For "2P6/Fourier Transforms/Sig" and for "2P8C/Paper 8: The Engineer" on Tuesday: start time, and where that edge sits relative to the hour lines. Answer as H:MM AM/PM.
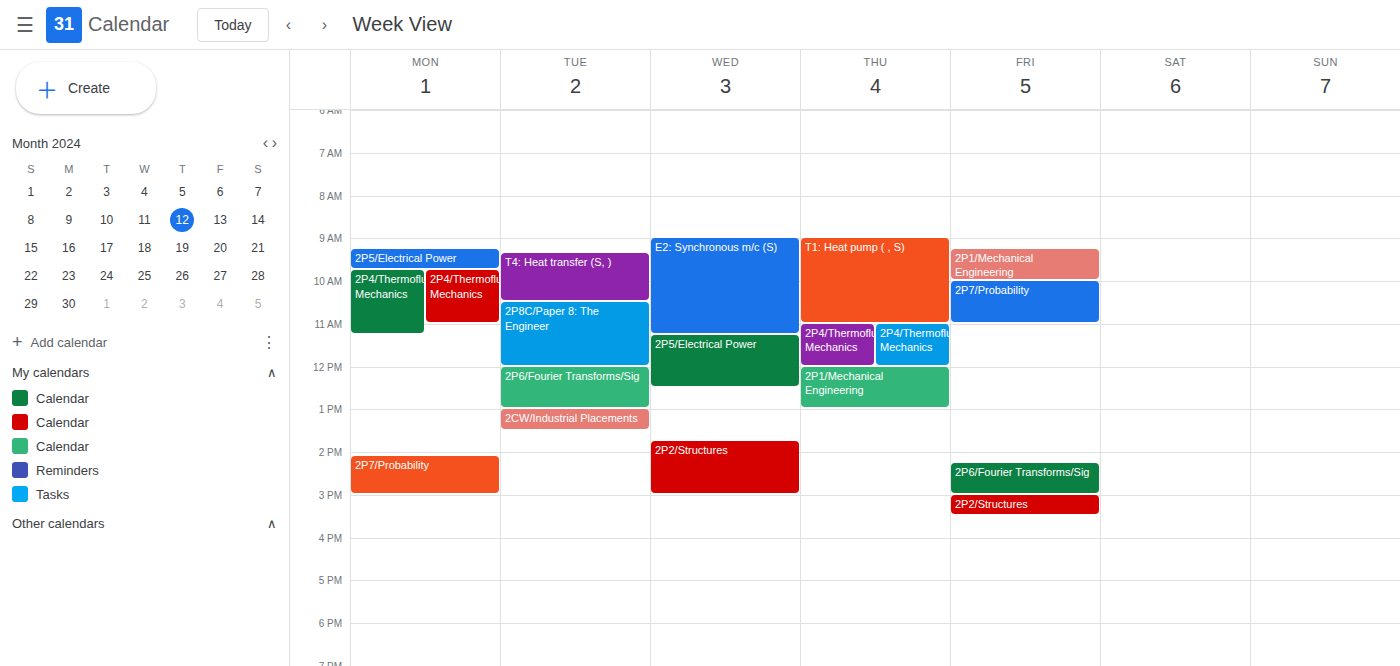
"2P6/Fourier Transforms/Sig": 12:00 PM, exactly on the 12 PM line. "2P8C/Paper 8: The Engineer": 10:30 AM, halfway between the 10 AM and 11 AM lines.